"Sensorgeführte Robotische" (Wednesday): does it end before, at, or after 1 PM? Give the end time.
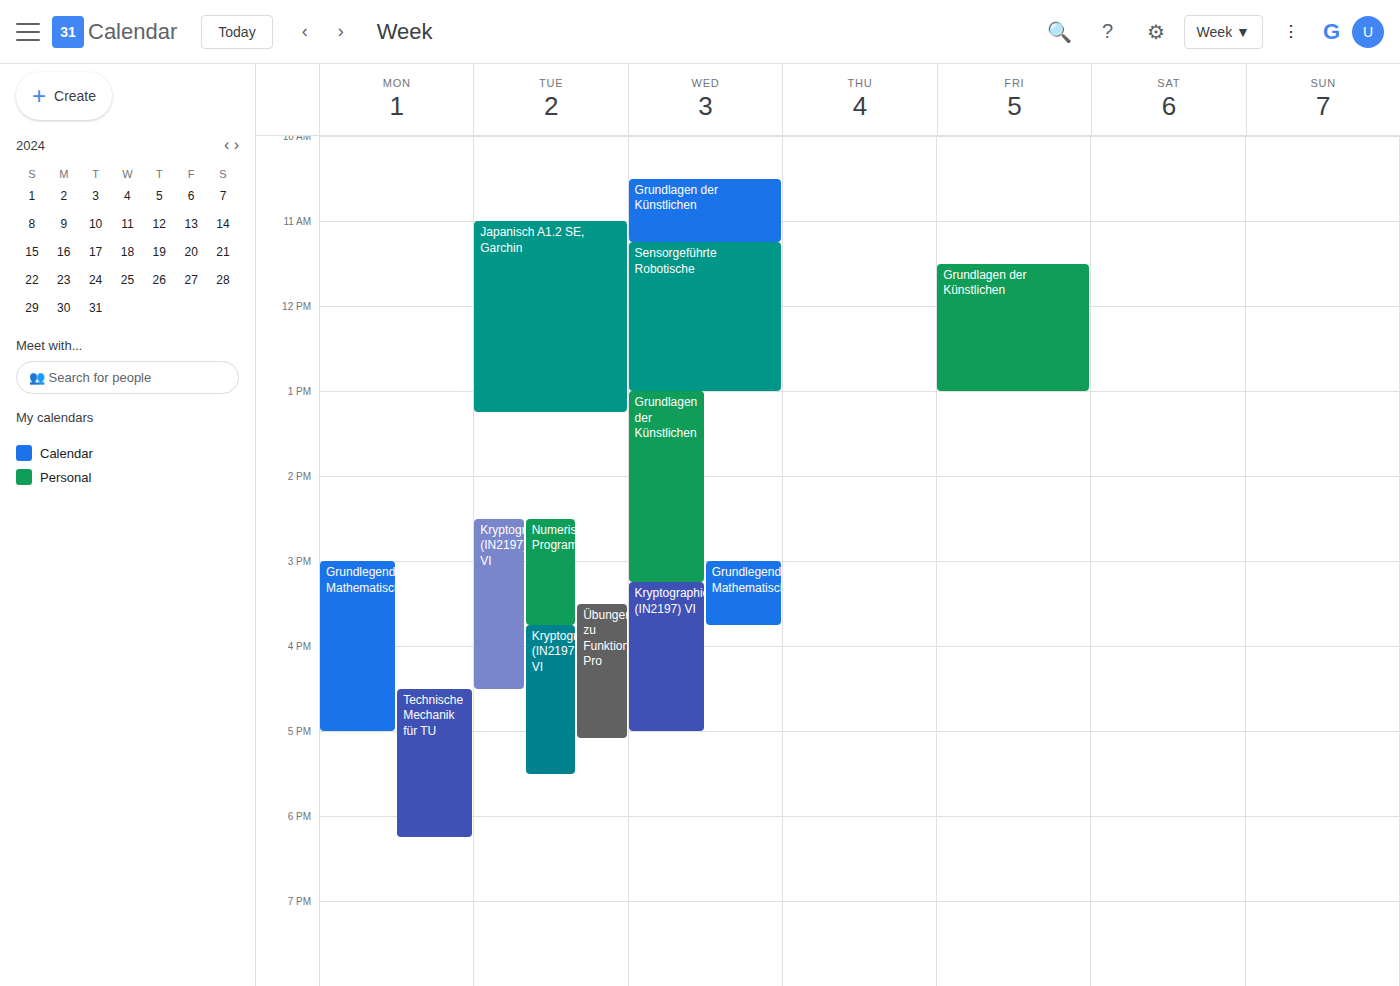
1:00 PM -- exactly at 1 PM, on the 1 PM line.